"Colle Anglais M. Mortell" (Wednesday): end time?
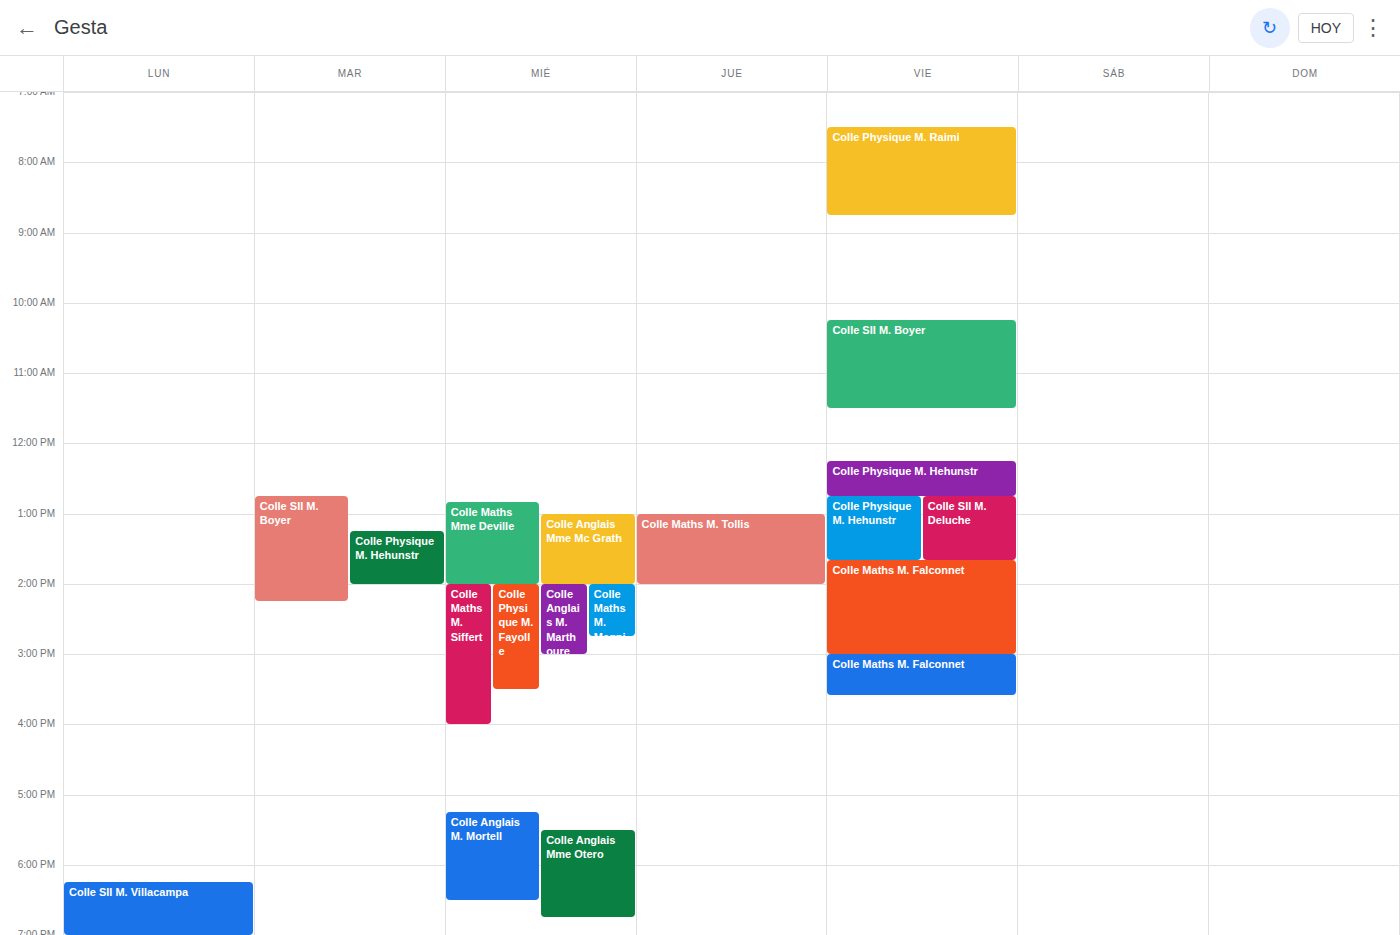
6:30 PM